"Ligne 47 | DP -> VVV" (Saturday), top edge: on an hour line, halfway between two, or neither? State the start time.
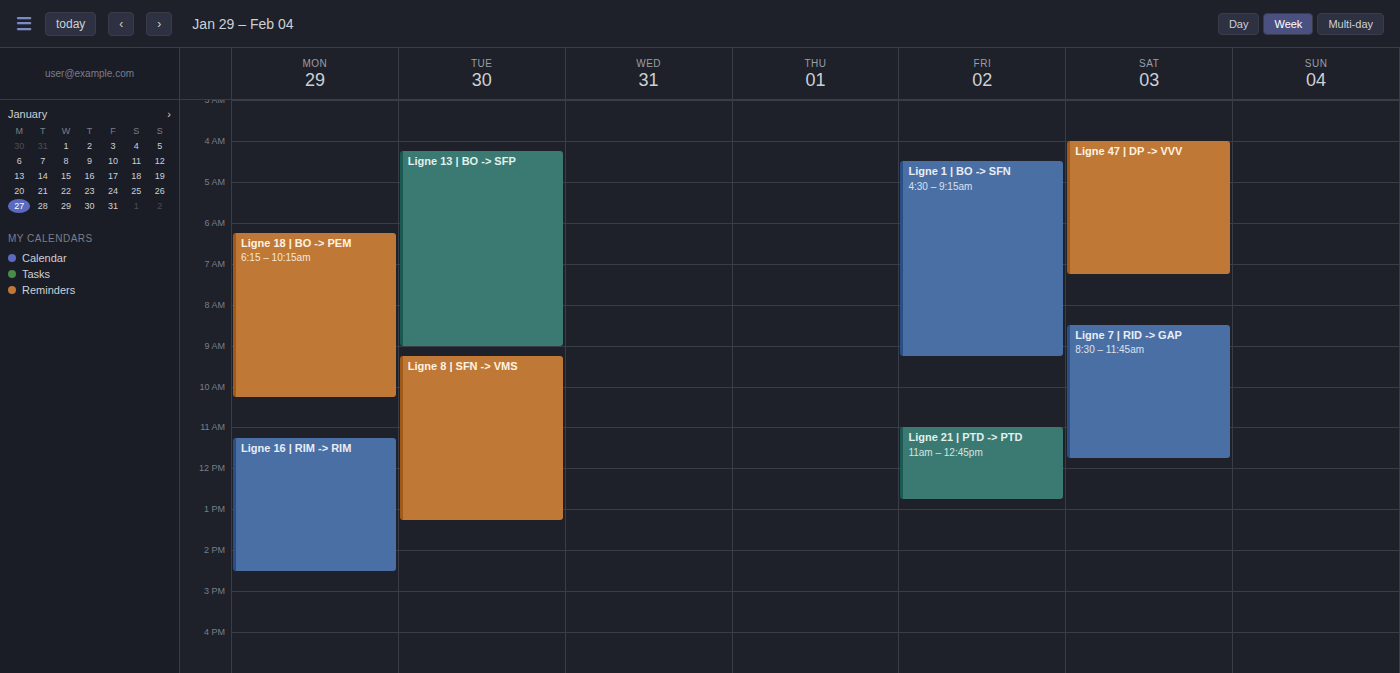
4:00 AM -- exactly on the 4 AM line.